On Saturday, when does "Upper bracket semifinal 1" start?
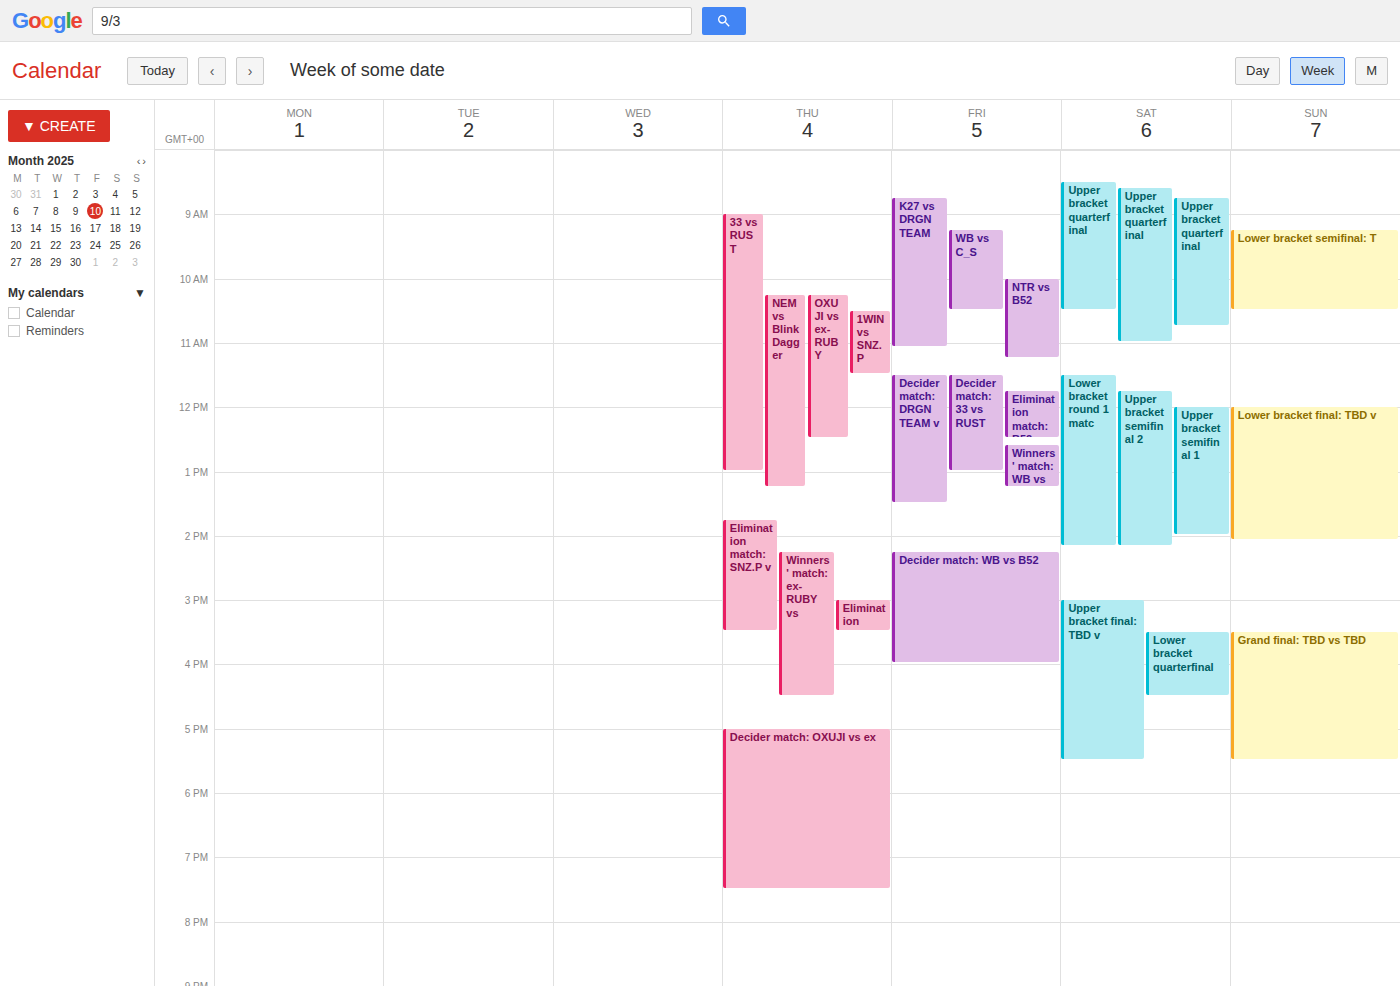
12:00 PM